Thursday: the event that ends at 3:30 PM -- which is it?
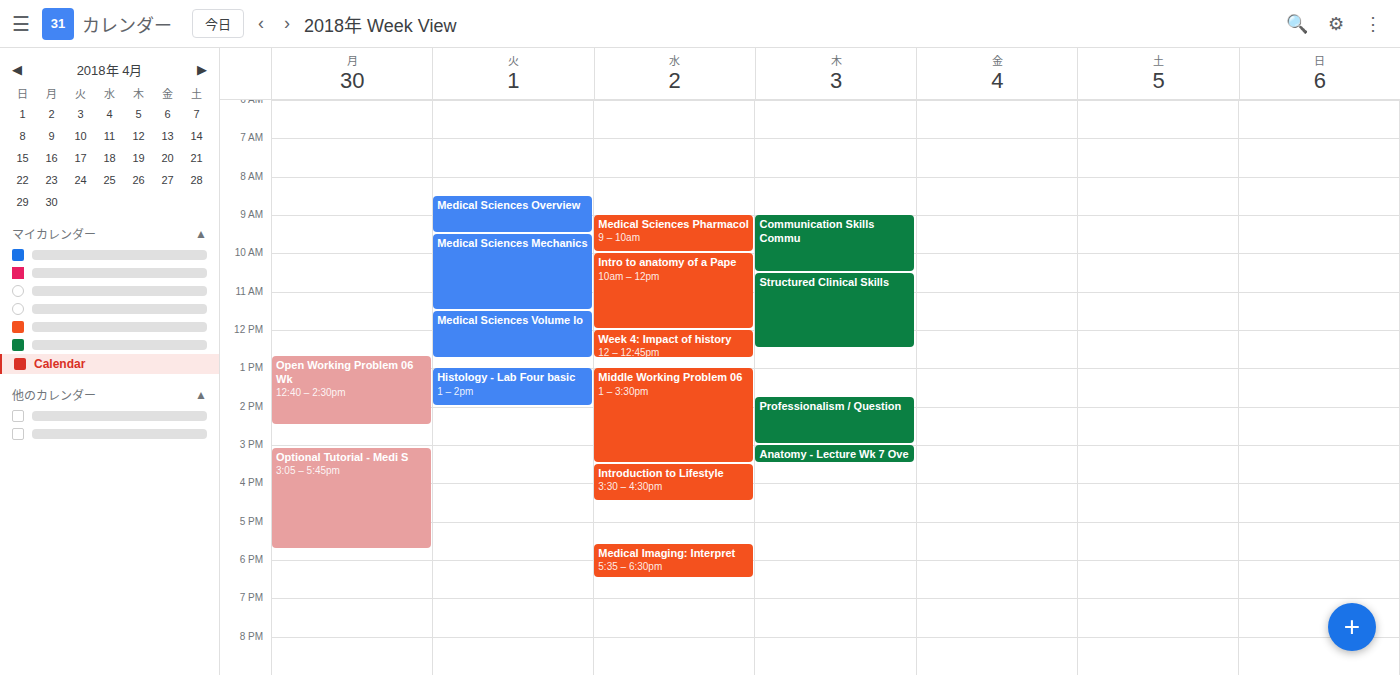
"Anatomy - Lecture Wk 7 Ove"